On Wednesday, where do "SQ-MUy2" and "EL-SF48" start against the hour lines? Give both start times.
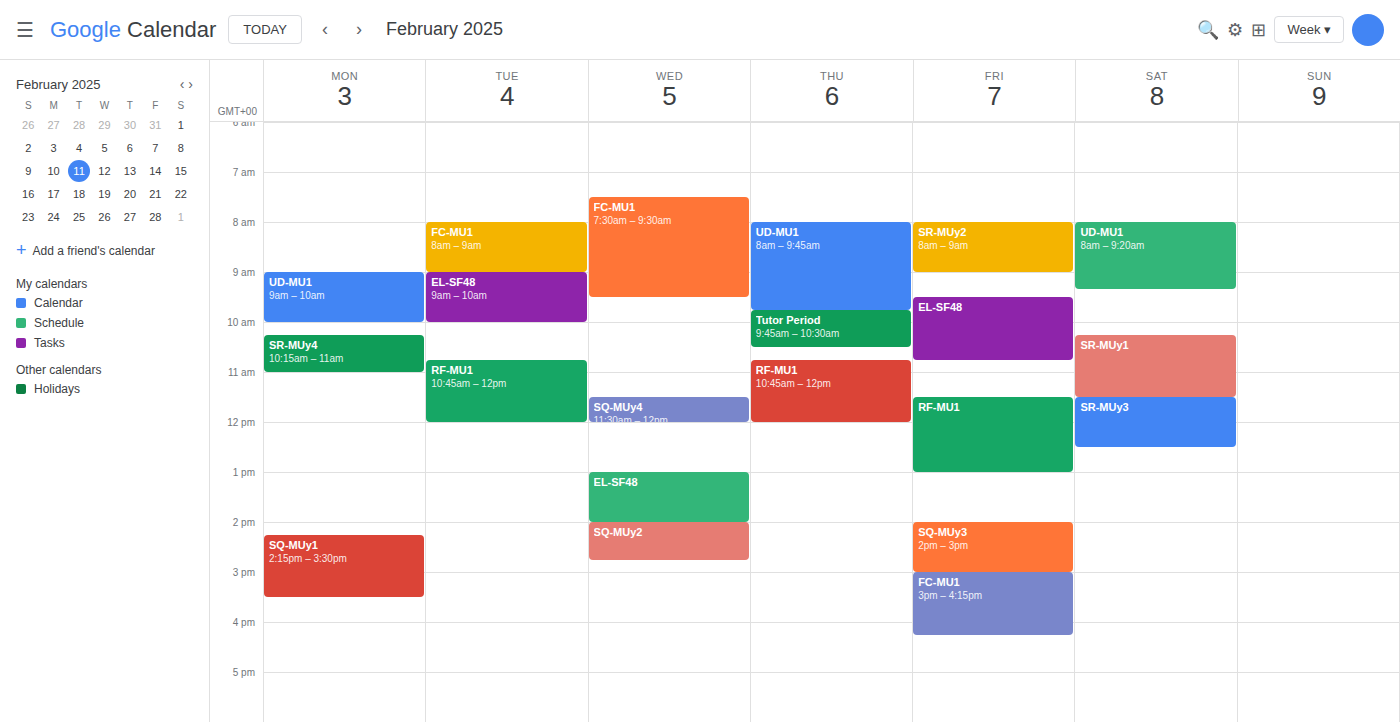
"SQ-MUy2": 2:00 PM, exactly on the 2 PM line. "EL-SF48": 1:00 PM, exactly on the 1 PM line.